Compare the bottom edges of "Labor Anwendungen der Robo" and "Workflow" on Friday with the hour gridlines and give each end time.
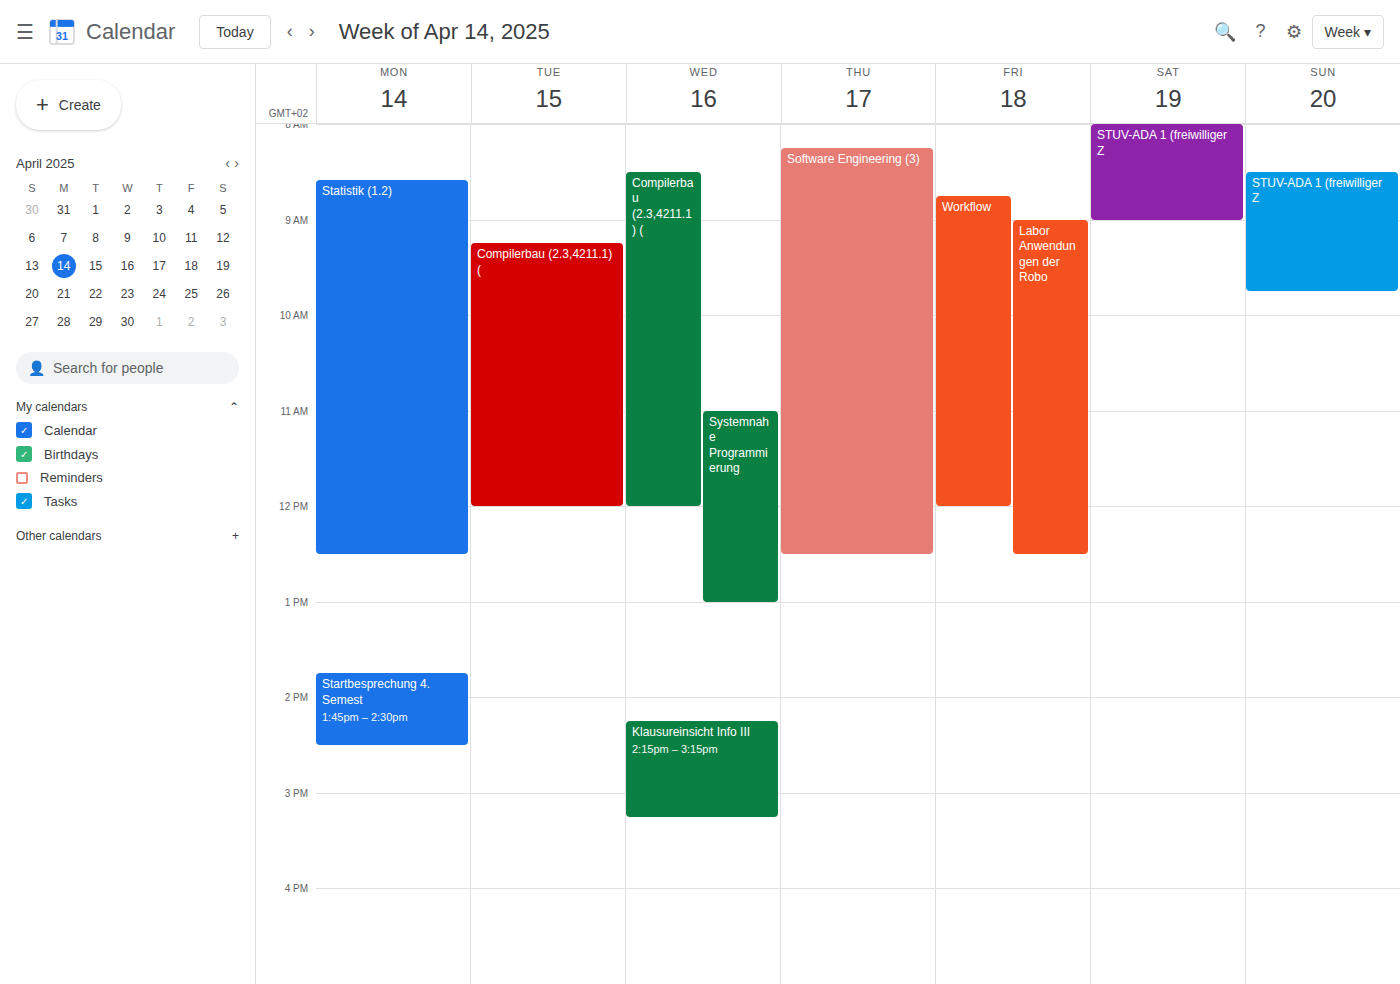
"Labor Anwendungen der Robo": 12:30 PM, halfway between the 12 PM and 1 PM lines. "Workflow": 12:00 PM, exactly on the 12 PM line.